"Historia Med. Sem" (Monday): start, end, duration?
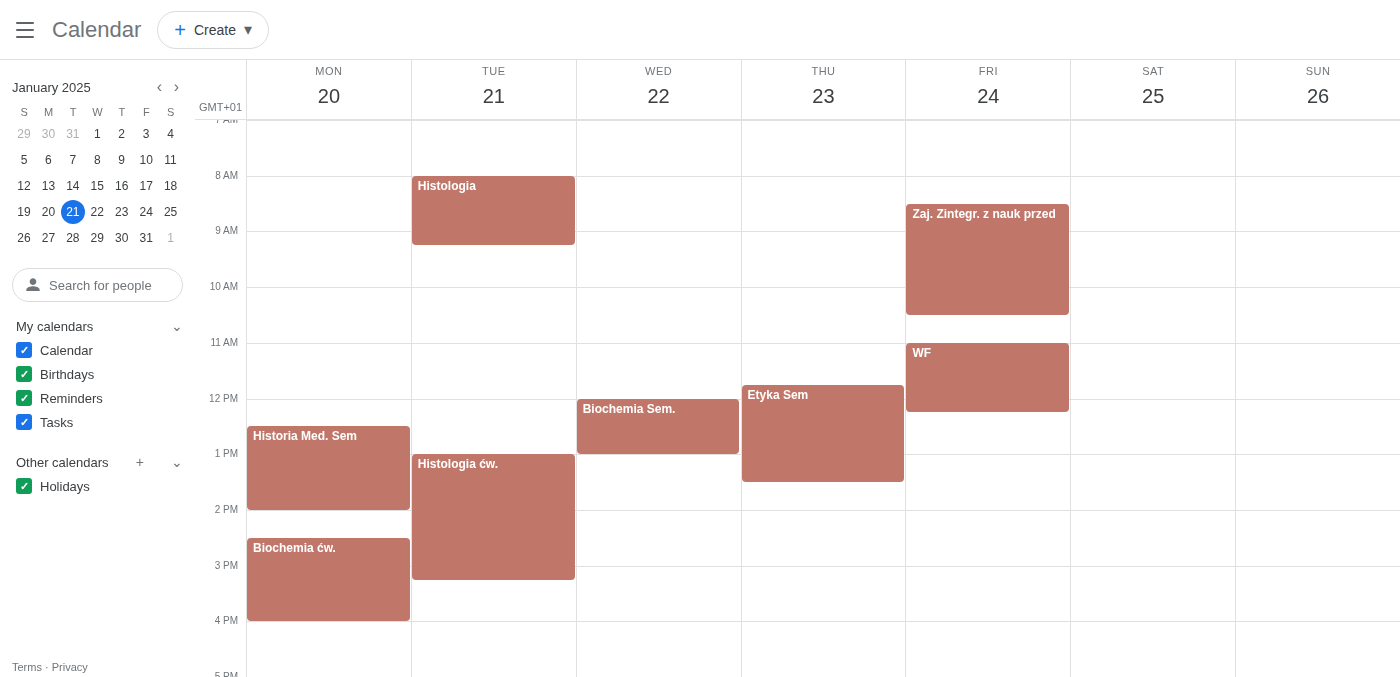
12:30 PM to 2:00 PM, 1 hour 30 minutes